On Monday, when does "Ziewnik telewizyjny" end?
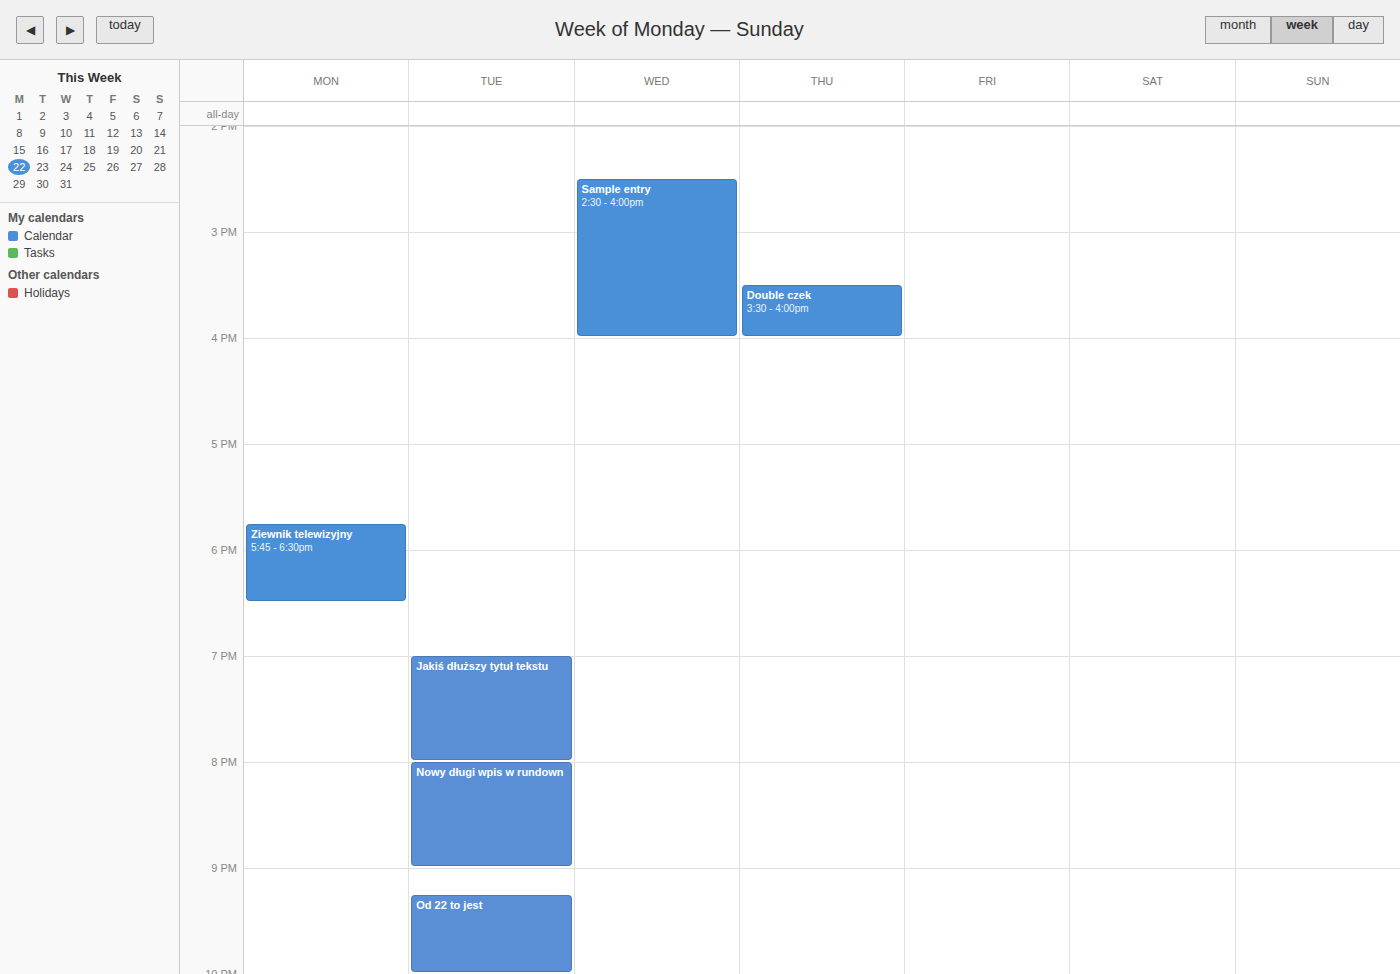
6:30 PM